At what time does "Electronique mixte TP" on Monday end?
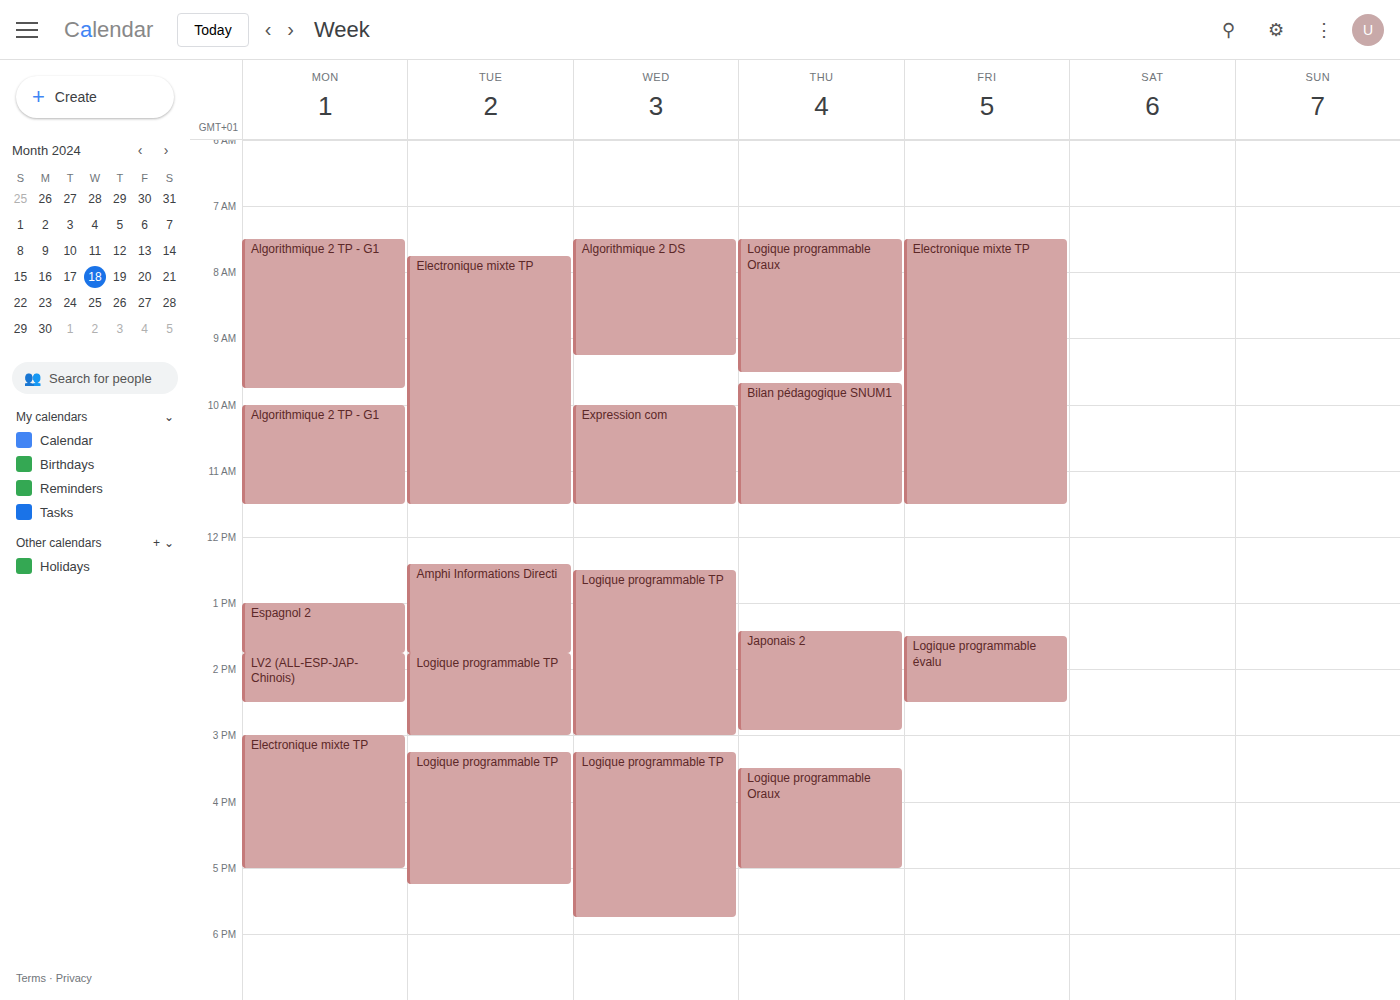
5:00 PM